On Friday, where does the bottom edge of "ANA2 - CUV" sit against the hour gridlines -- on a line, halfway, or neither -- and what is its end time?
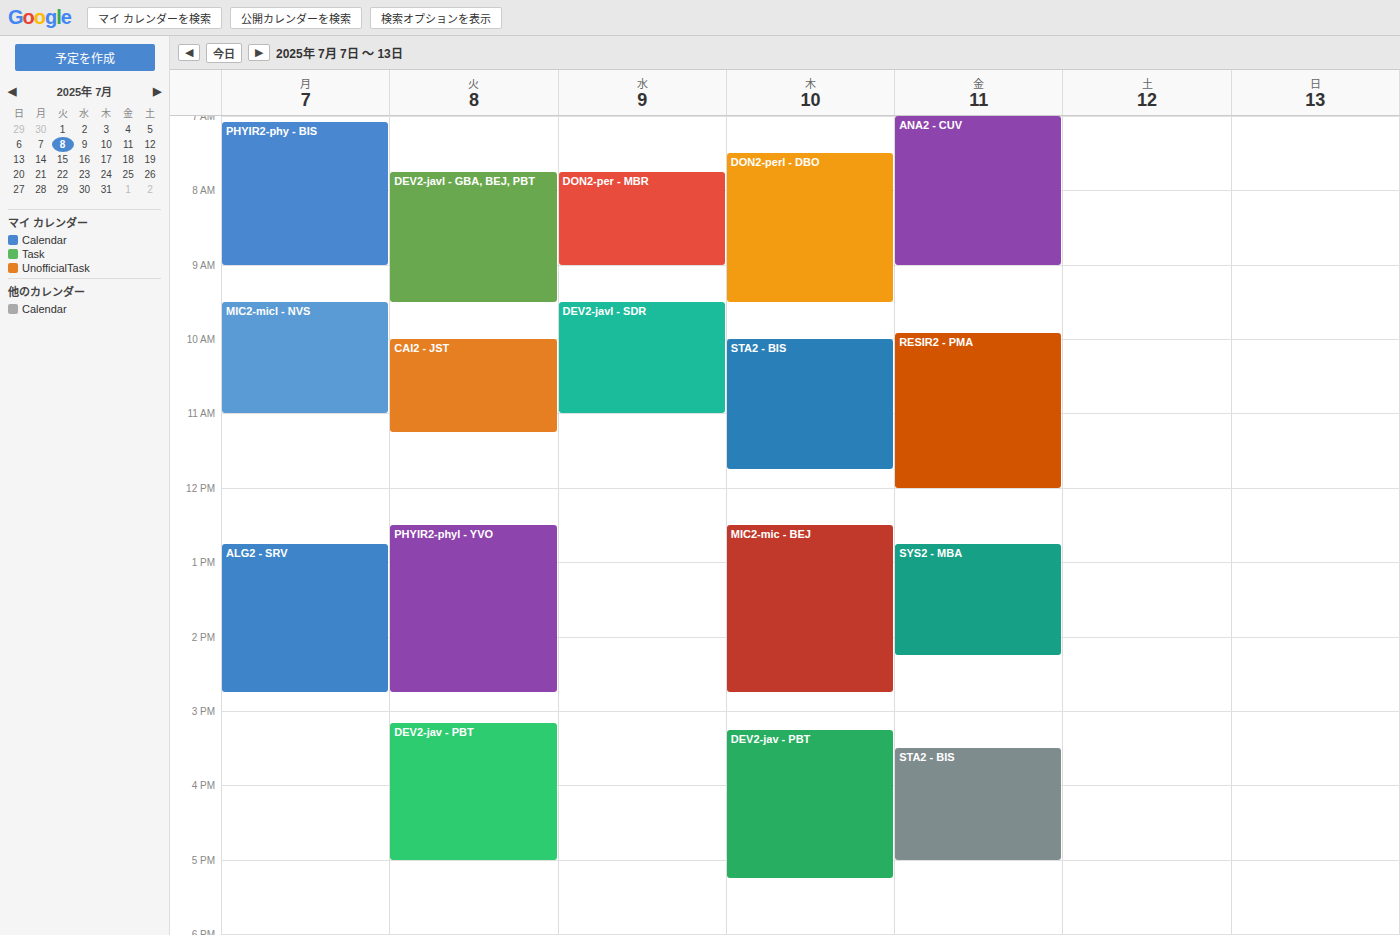
9:00 AM -- exactly on the 9 AM line.